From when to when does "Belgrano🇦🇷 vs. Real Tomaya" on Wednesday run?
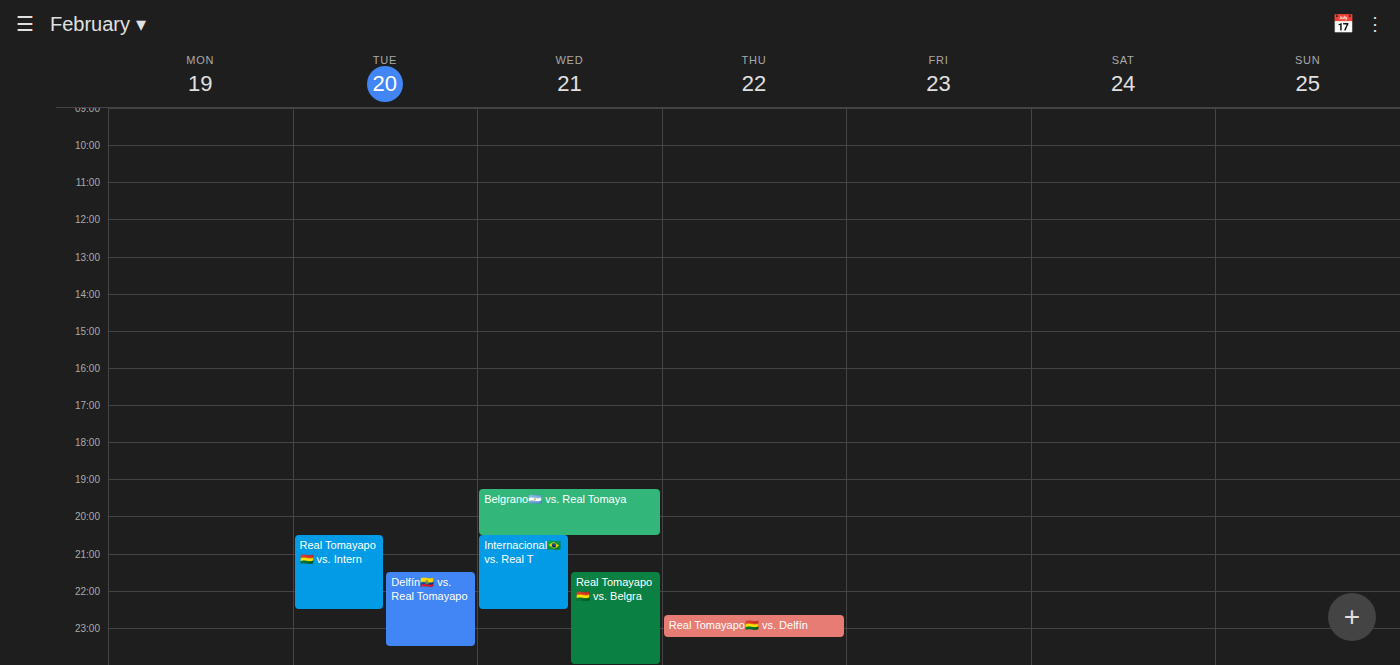
7:15 PM to 8:30 PM